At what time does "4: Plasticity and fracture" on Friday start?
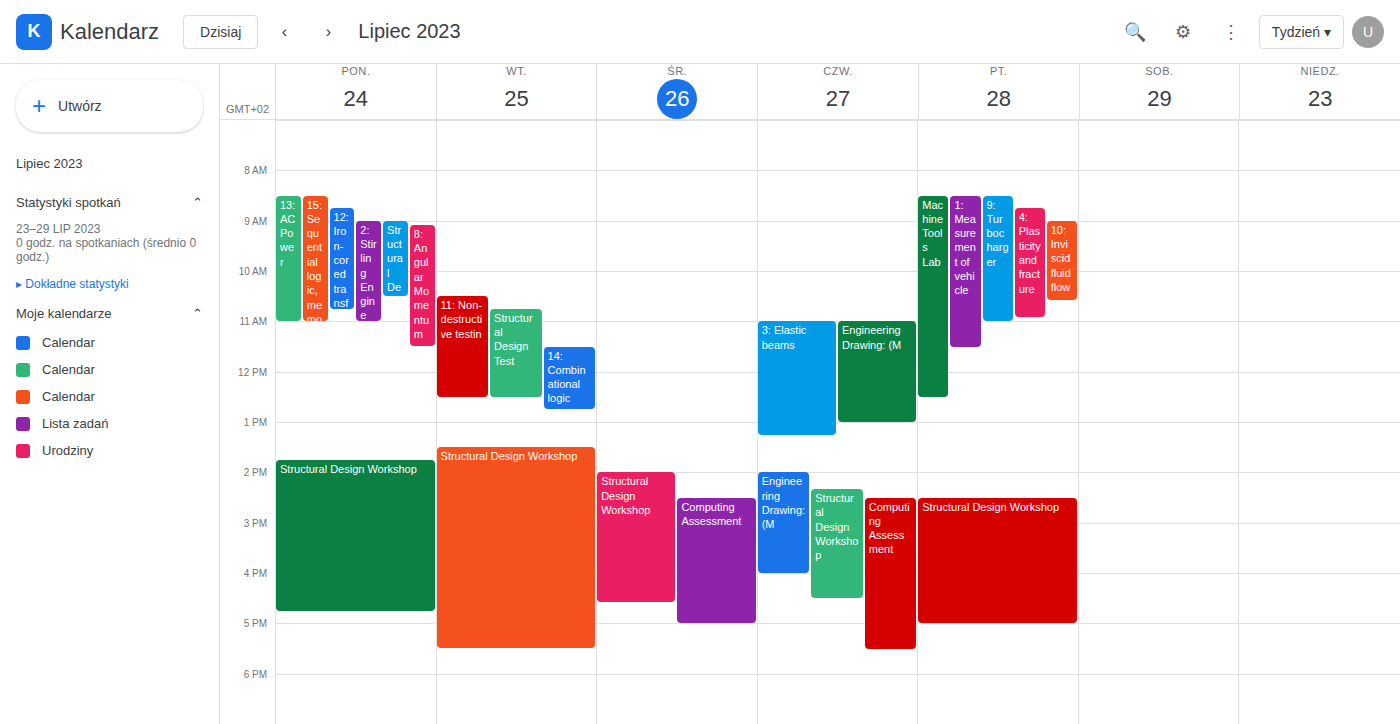
8:45 AM